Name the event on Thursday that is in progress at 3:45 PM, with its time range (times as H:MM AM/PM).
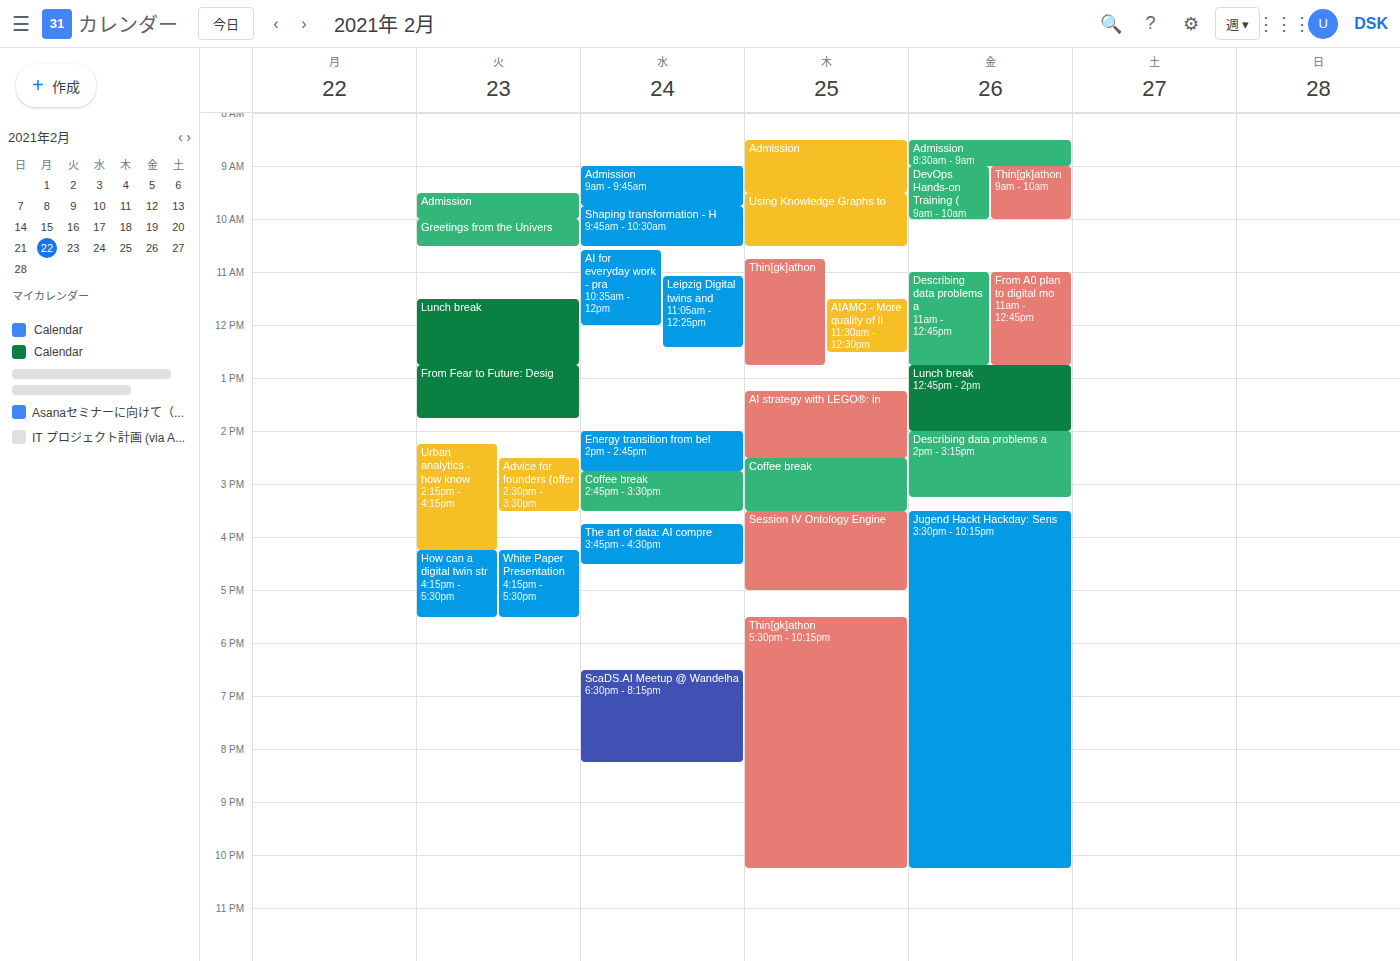
"Session IV Ontology Engine", 3:30 PM to 5:00 PM